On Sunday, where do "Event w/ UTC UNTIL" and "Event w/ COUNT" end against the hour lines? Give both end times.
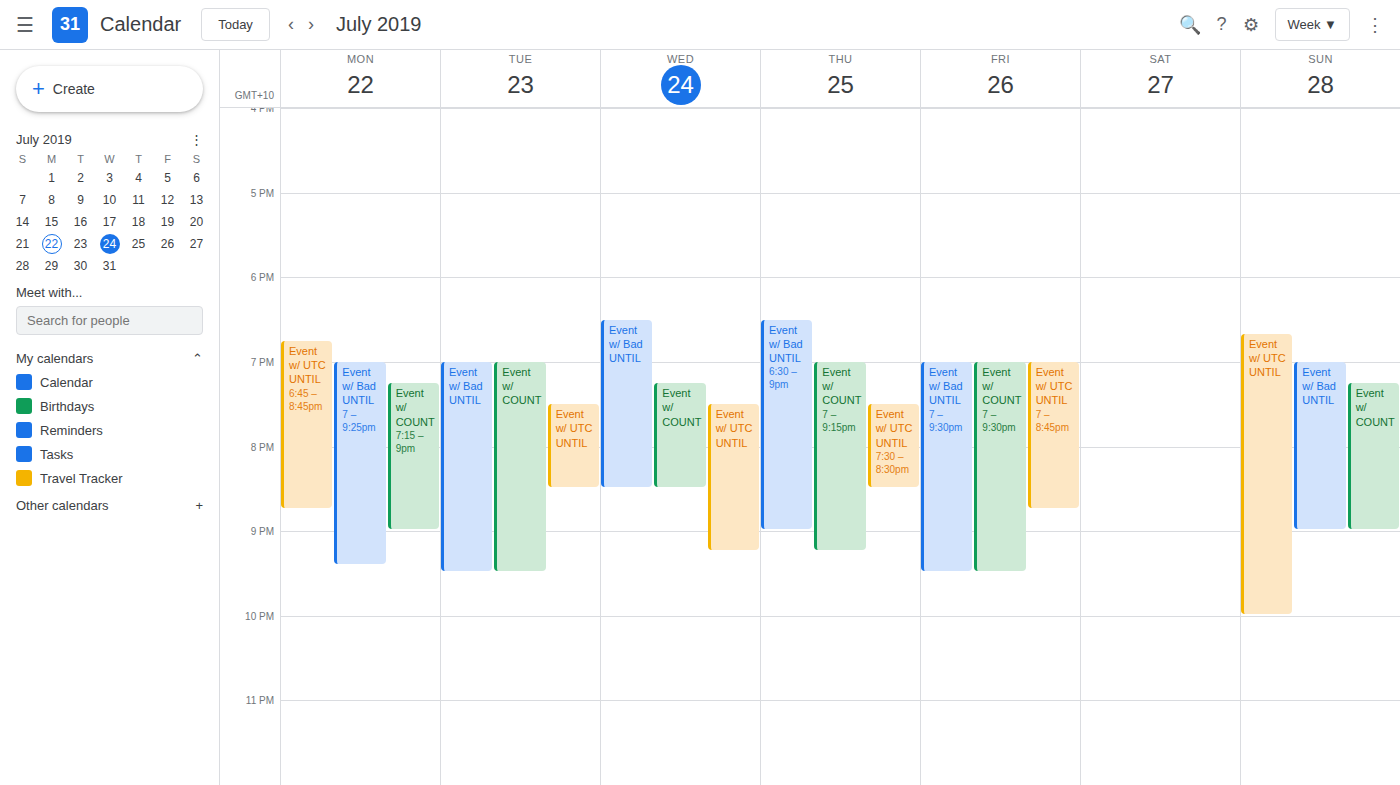
"Event w/ UTC UNTIL": 10:00 PM, exactly on the 10 PM line. "Event w/ COUNT": 9:00 PM, exactly on the 9 PM line.